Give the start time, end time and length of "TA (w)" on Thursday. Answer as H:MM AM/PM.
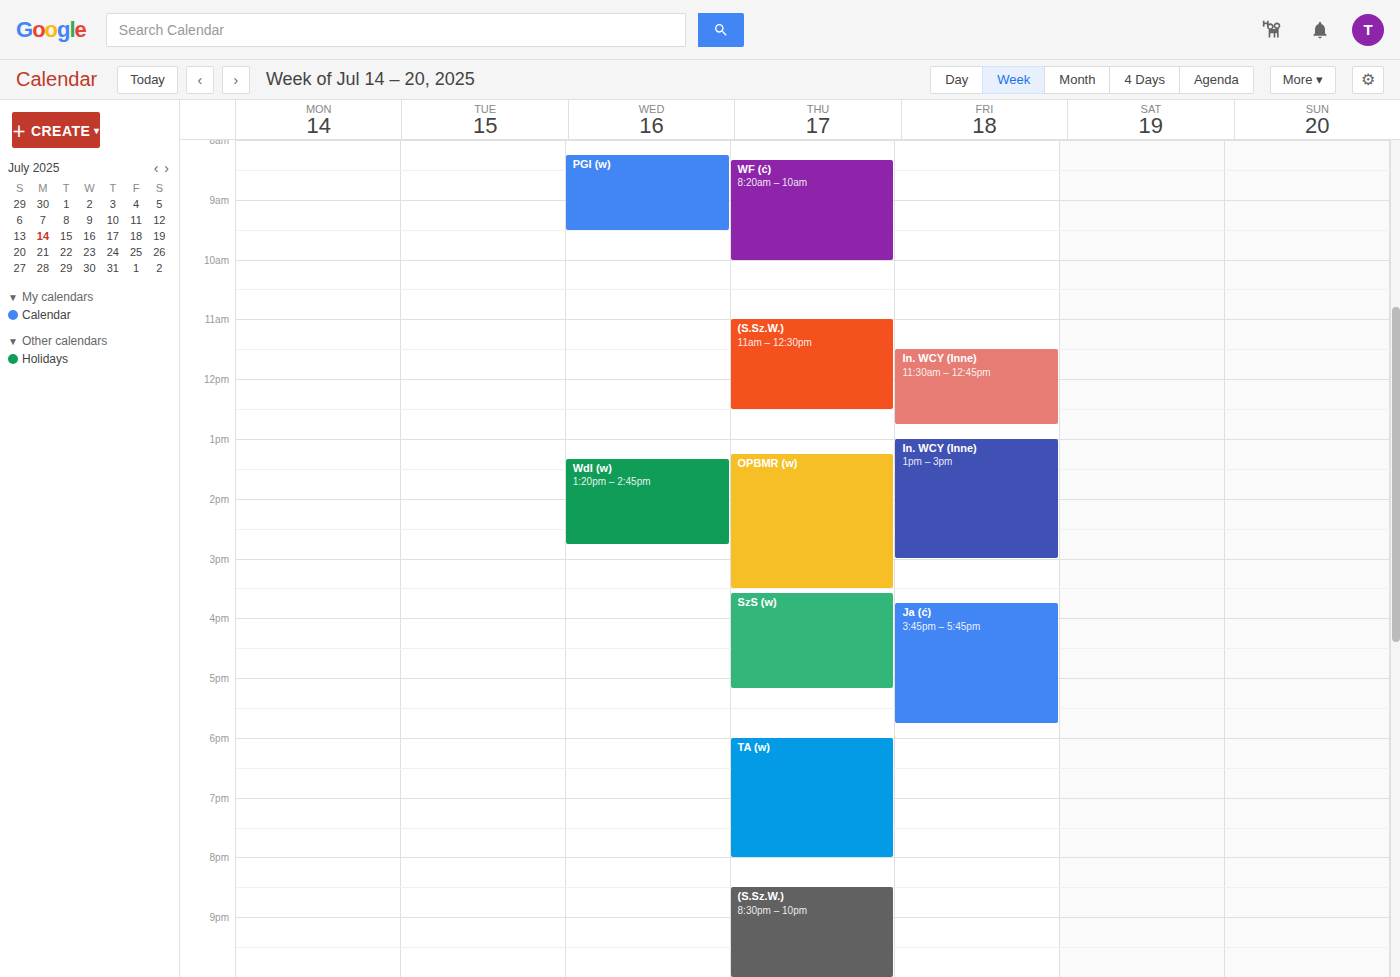
6:00 PM to 8:00 PM, 2 hours